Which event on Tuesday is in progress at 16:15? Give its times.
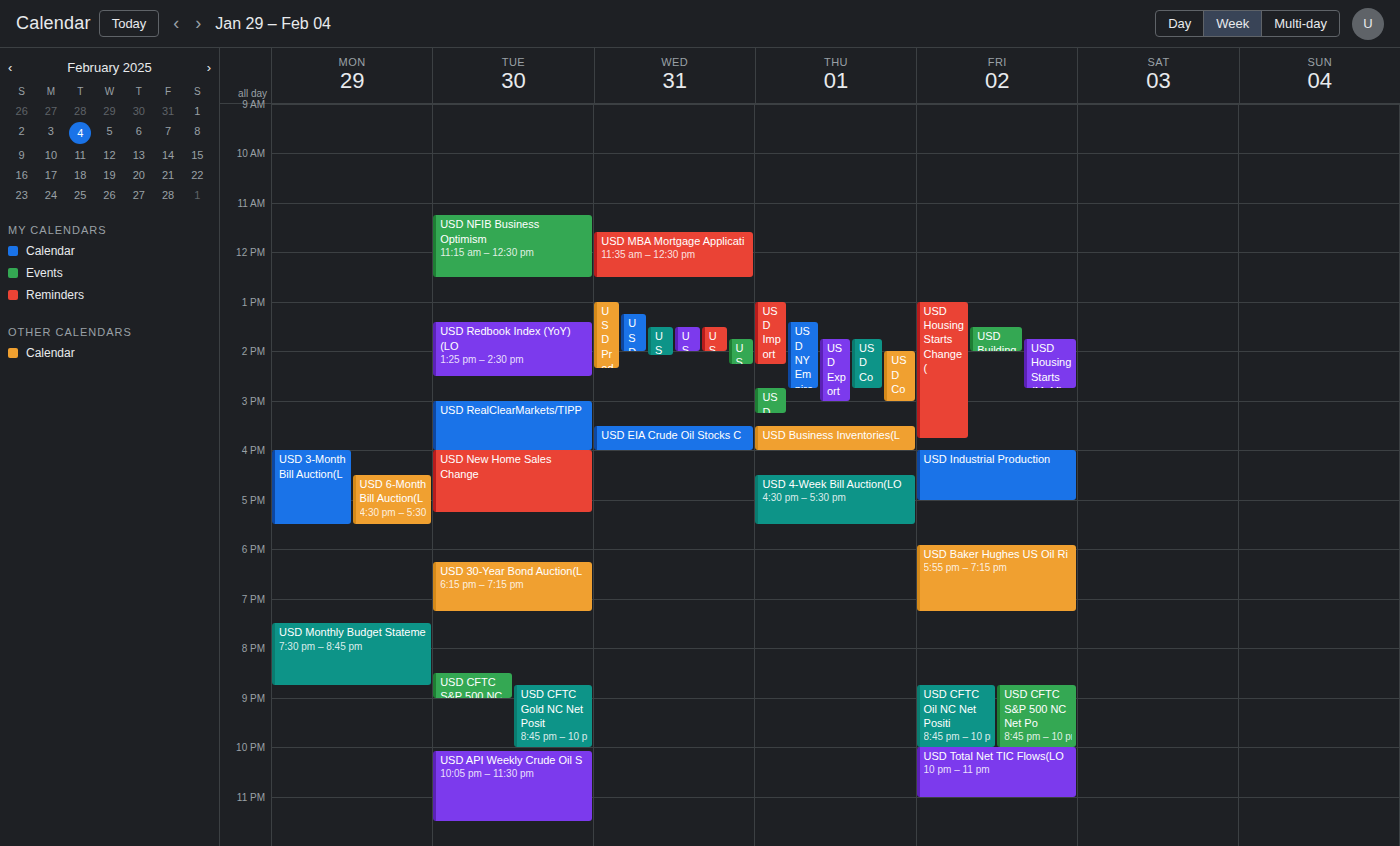
"USD New Home Sales Change", 16:00 to 17:15